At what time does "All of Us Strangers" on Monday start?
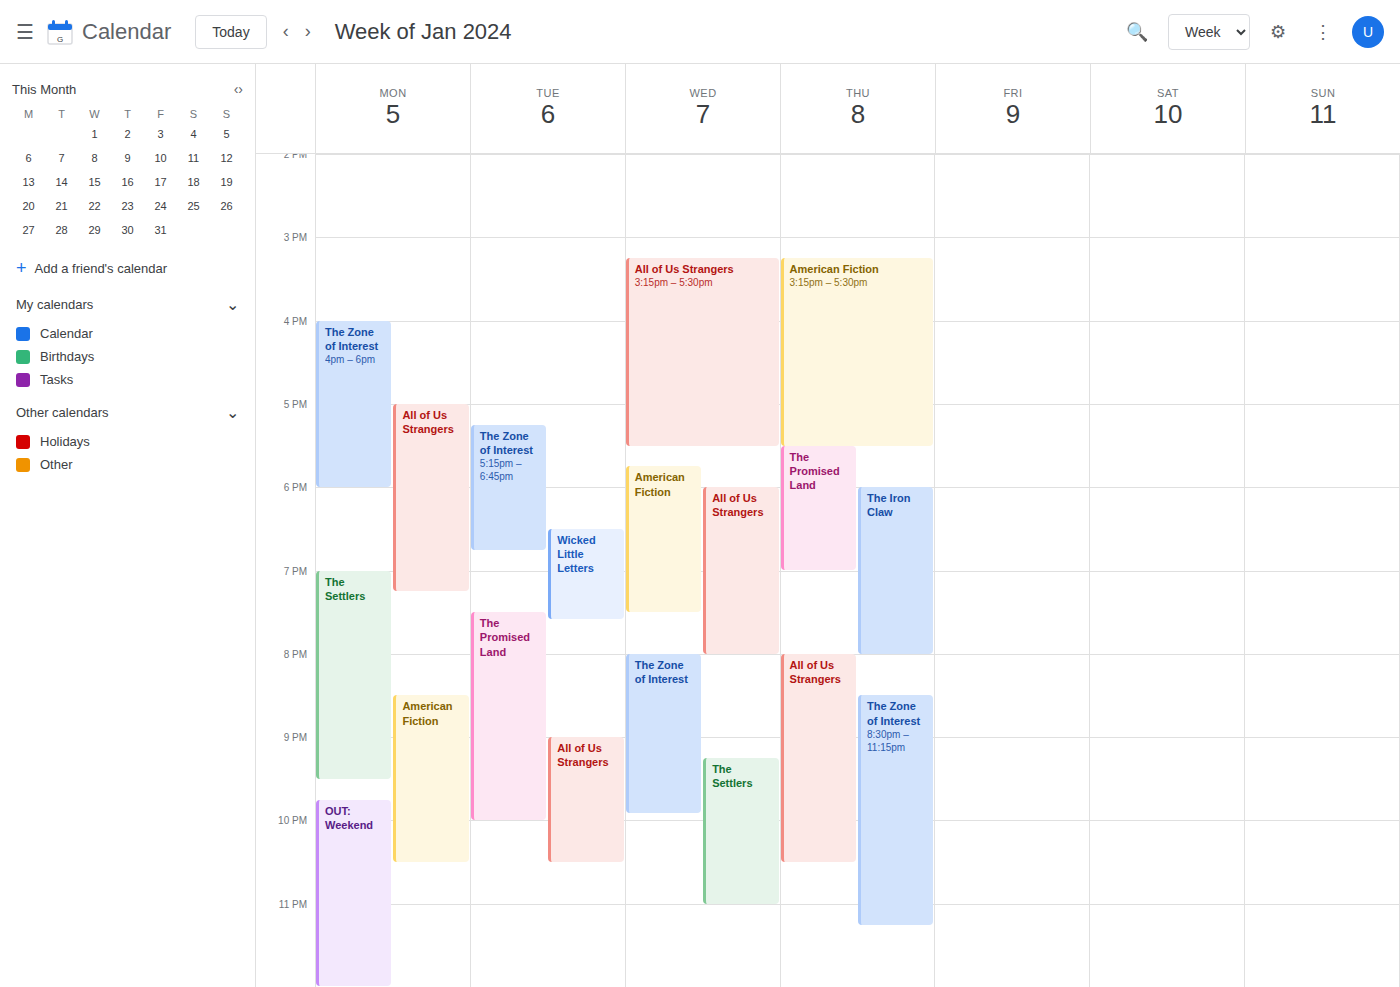
5:00 PM